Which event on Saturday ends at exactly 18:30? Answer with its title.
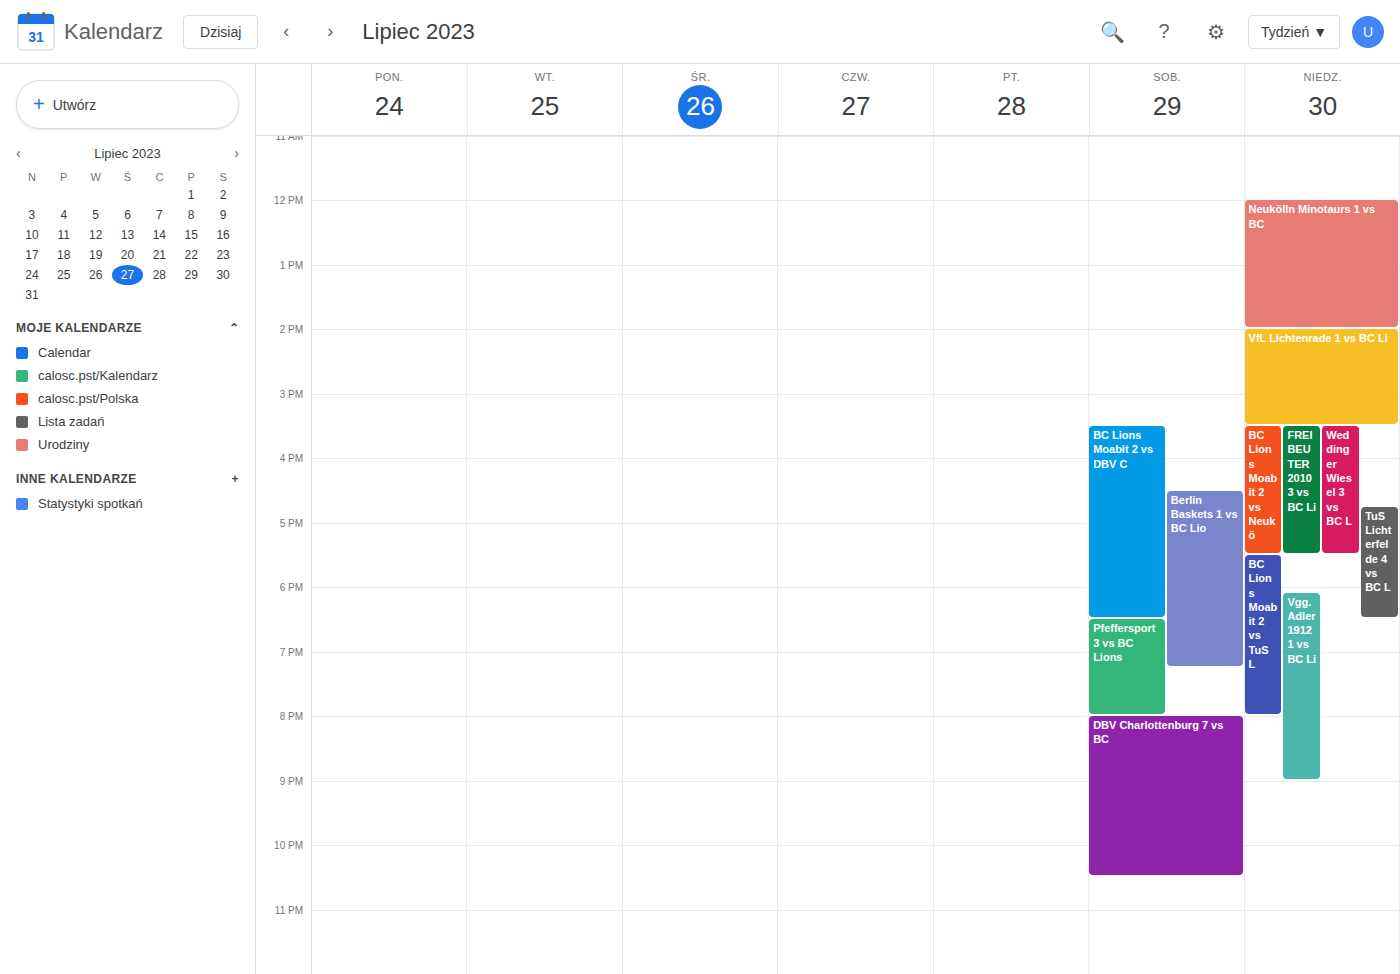
"BC Lions Moabit 2 vs DBV C"